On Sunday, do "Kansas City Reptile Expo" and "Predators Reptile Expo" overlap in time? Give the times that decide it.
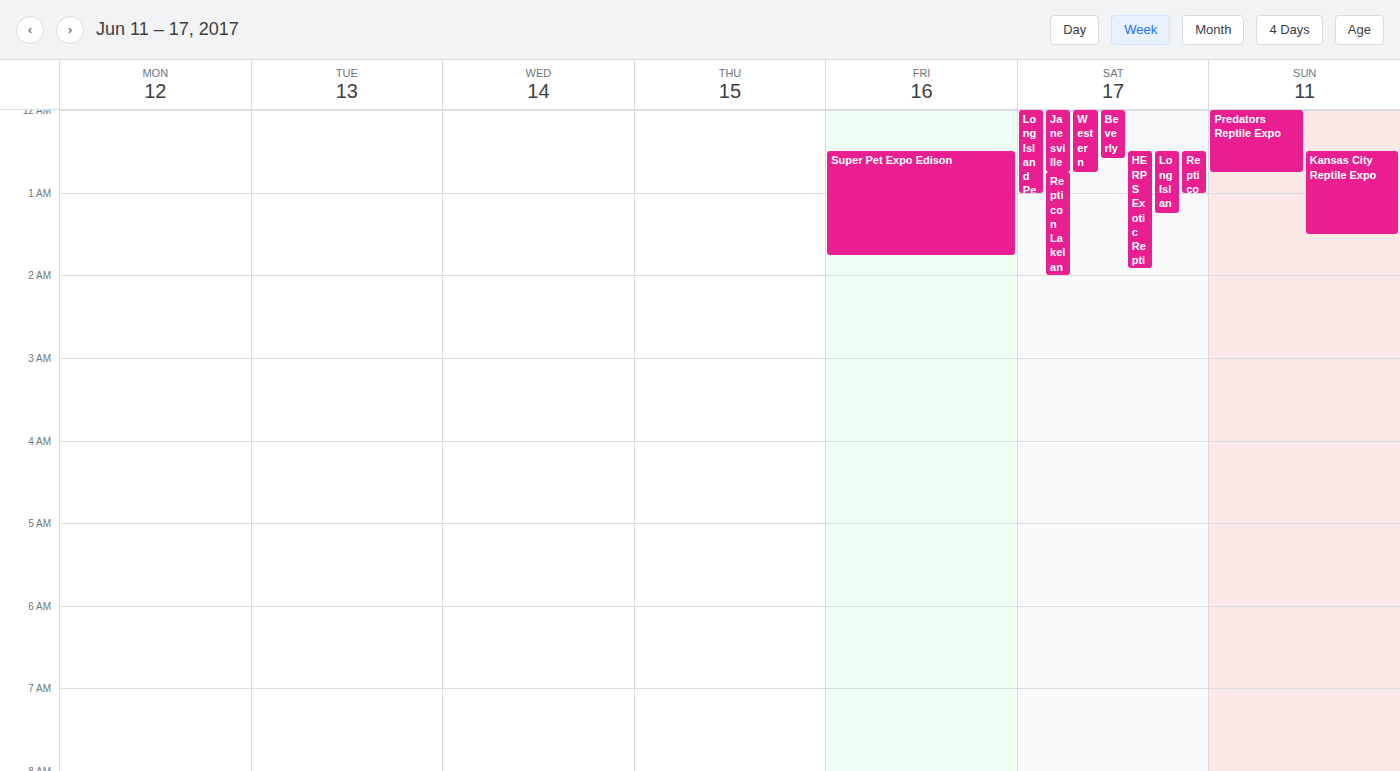
"Kansas City Reptile Expo" starts at 12:30 AM, before "Predators Reptile Expo" ends at 12:45 AM -- they overlap.